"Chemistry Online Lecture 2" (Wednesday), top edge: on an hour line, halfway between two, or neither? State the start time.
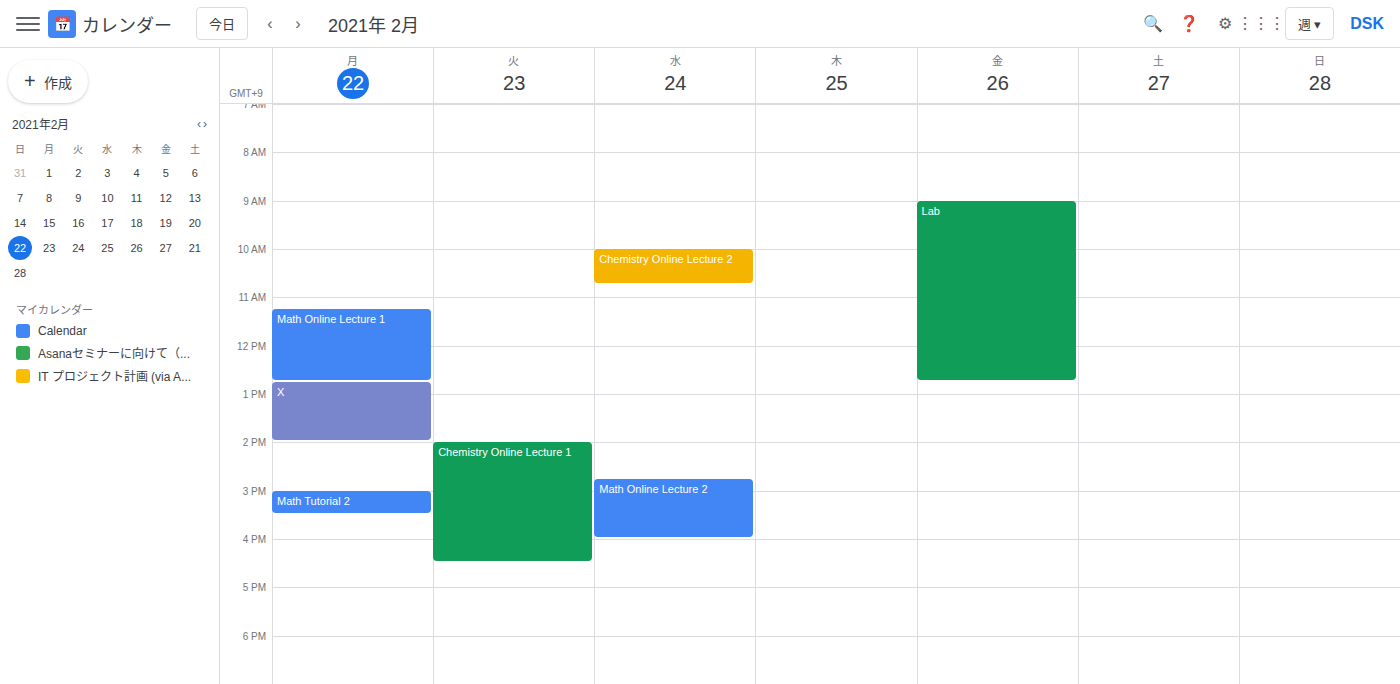
10:00 -- exactly on the 10:00 line.